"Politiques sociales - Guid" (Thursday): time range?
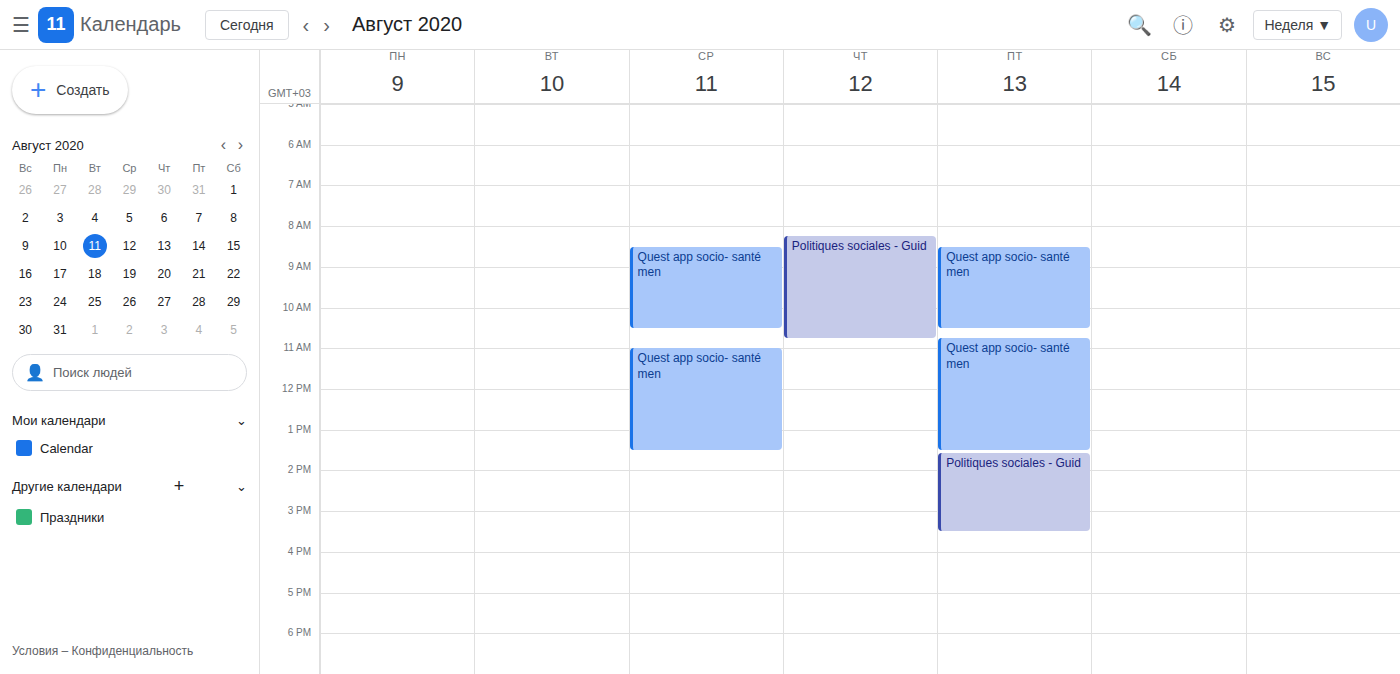
08:15 to 10:45